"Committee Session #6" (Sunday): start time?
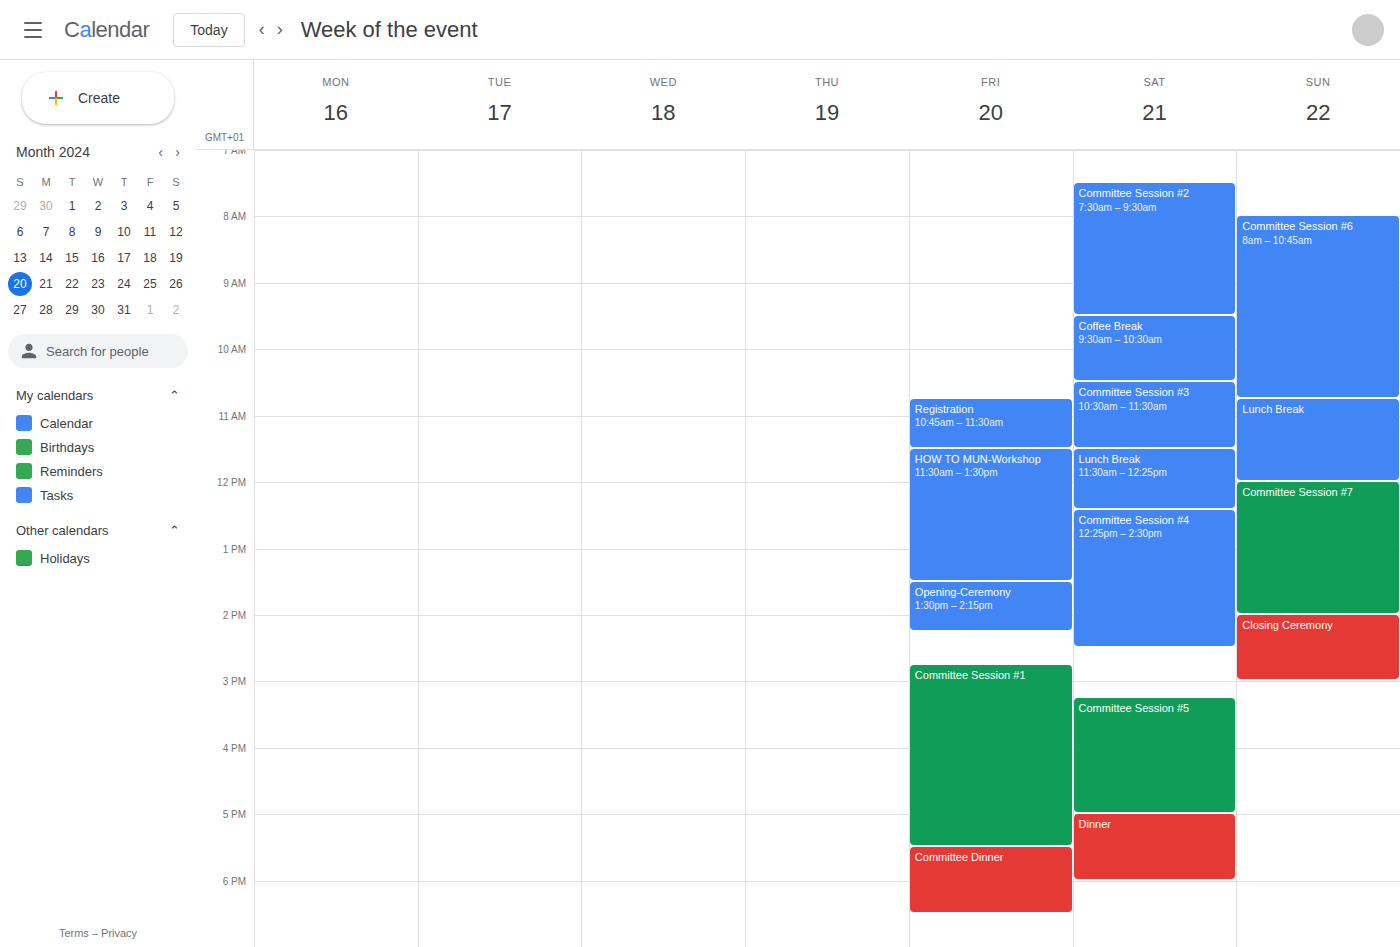
8:00 AM